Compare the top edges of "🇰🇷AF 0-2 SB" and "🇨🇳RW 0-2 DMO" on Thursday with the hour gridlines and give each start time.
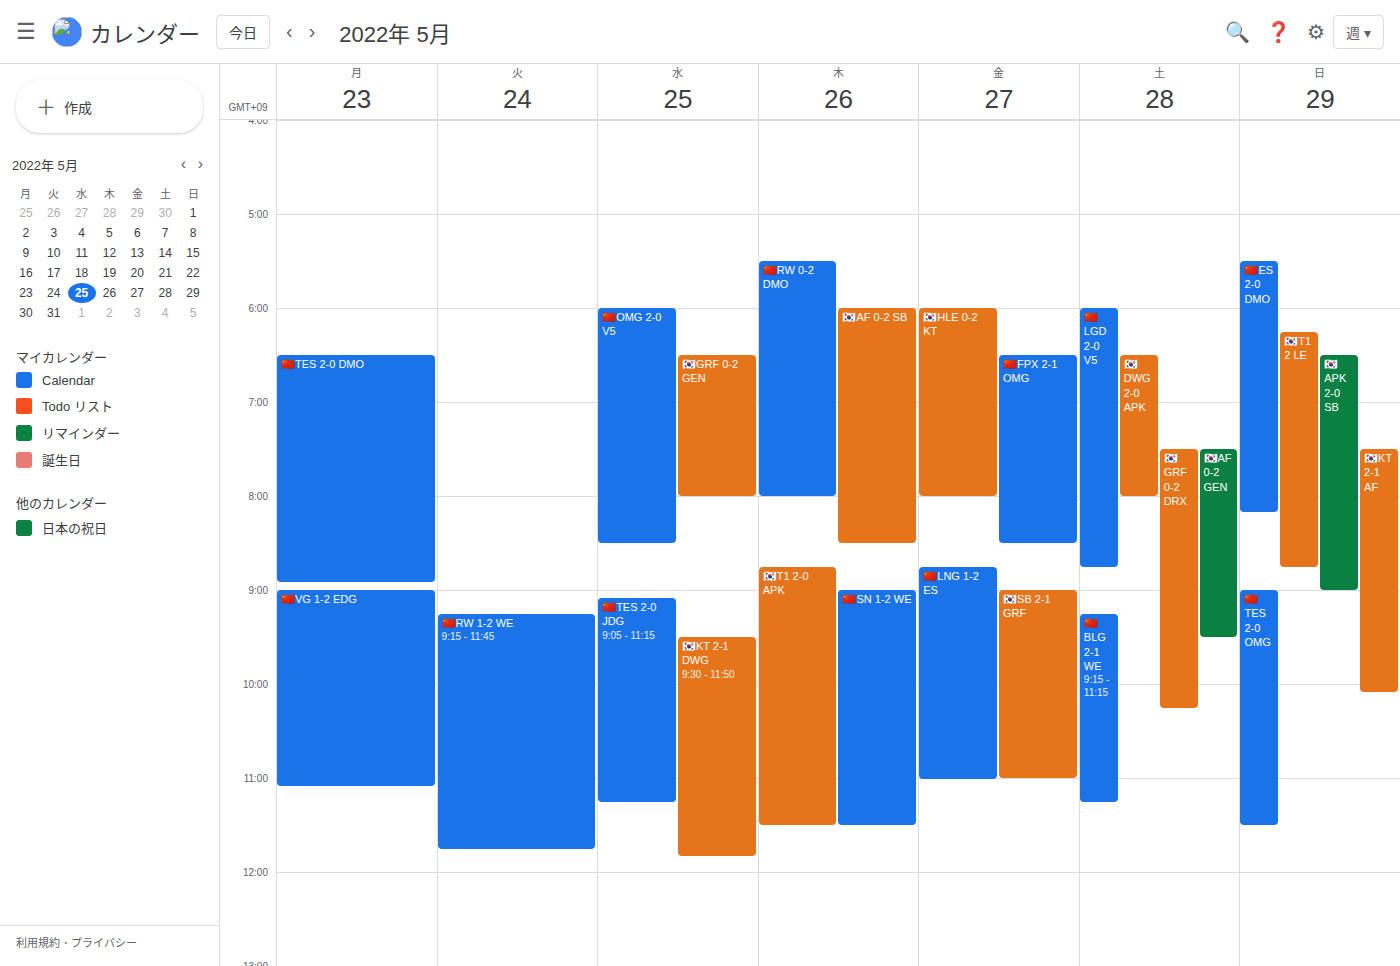
"🇰🇷AF 0-2 SB": 6:00 AM, exactly on the 6 AM line. "🇨🇳RW 0-2 DMO": 5:30 AM, halfway between the 5 AM and 6 AM lines.